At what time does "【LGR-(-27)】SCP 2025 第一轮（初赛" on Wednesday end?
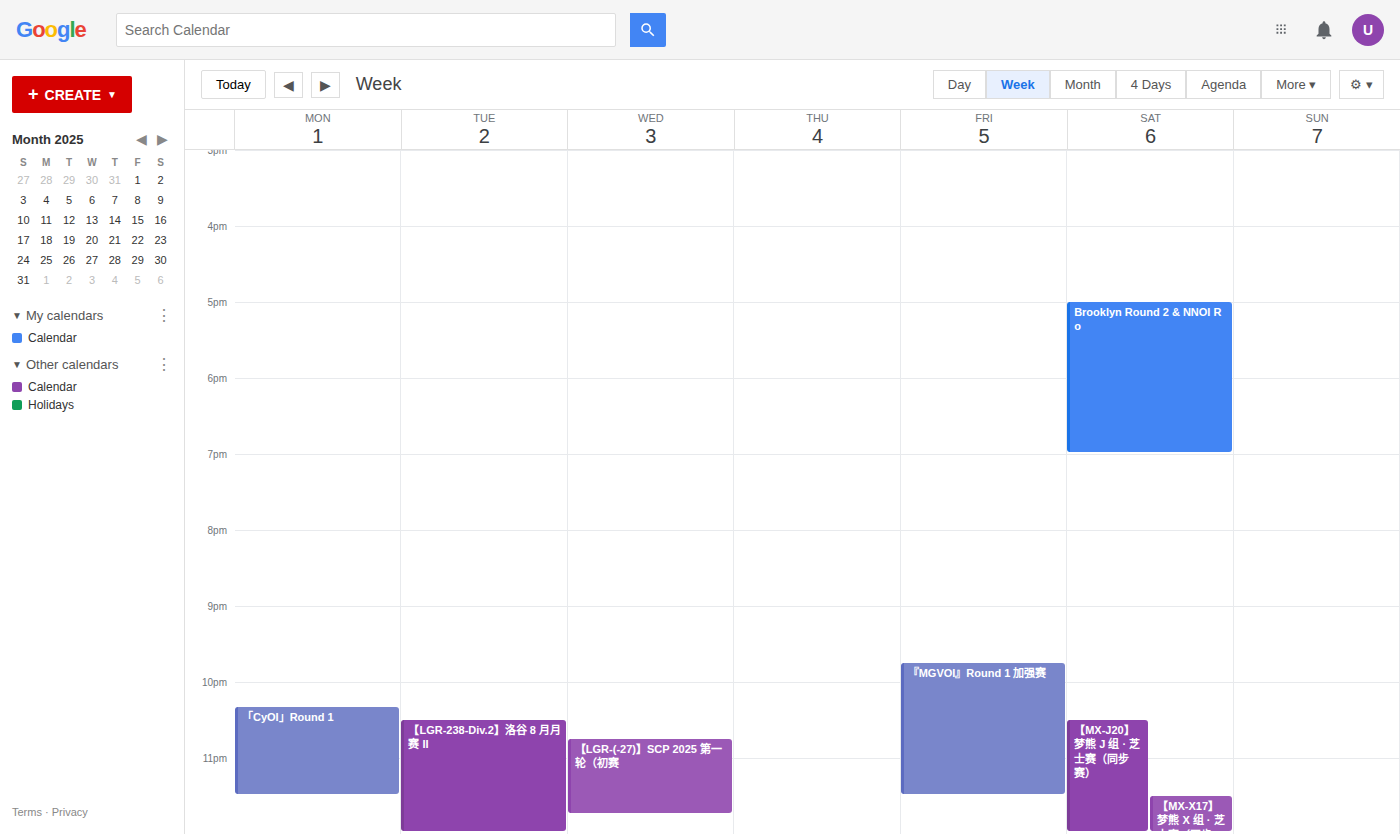
23:45